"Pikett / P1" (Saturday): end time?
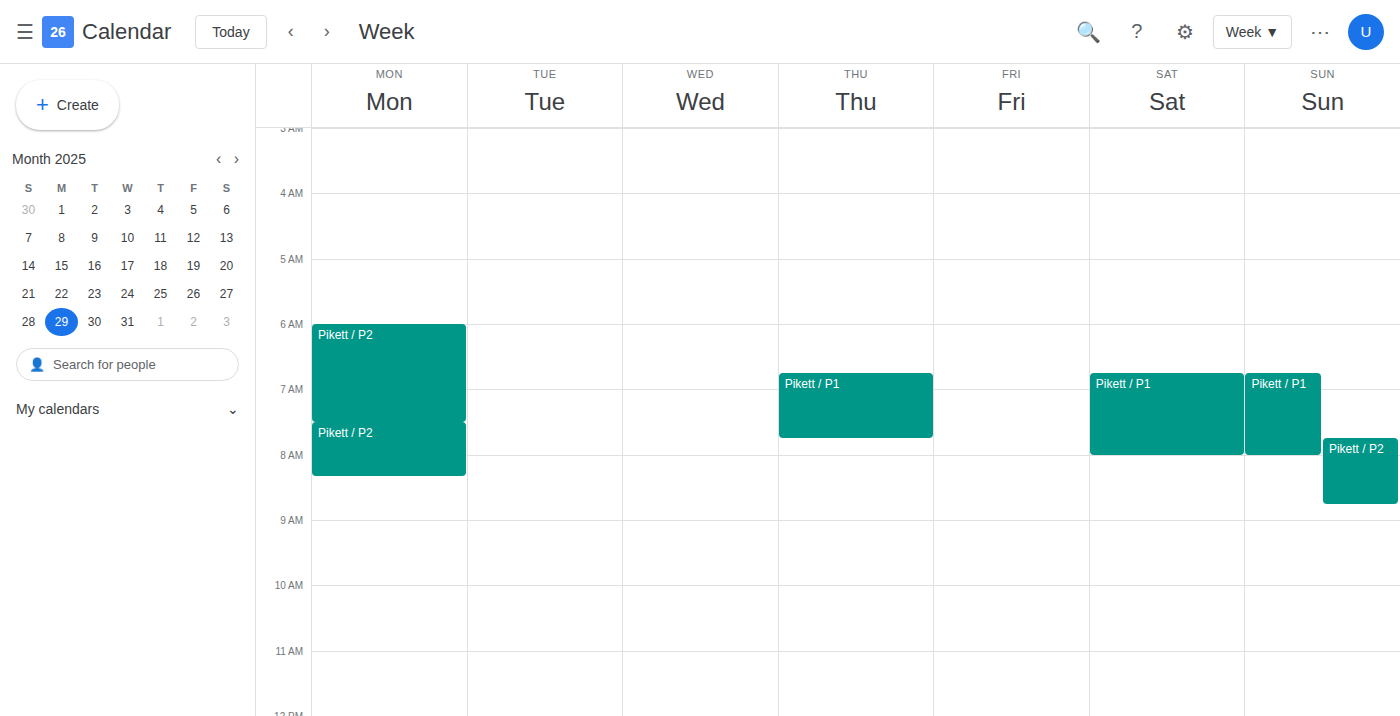
8:00 AM